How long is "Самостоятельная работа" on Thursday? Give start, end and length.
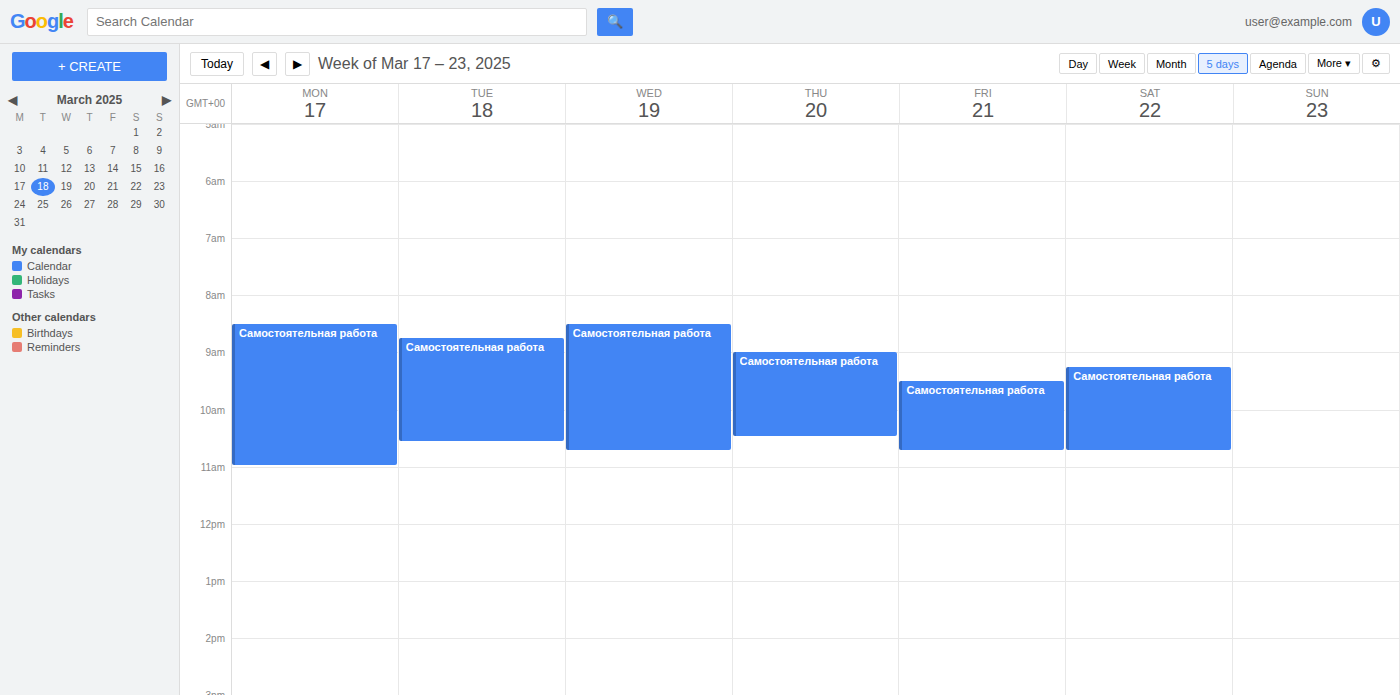
9:00 AM to 10:30 AM, 1 hour 30 minutes